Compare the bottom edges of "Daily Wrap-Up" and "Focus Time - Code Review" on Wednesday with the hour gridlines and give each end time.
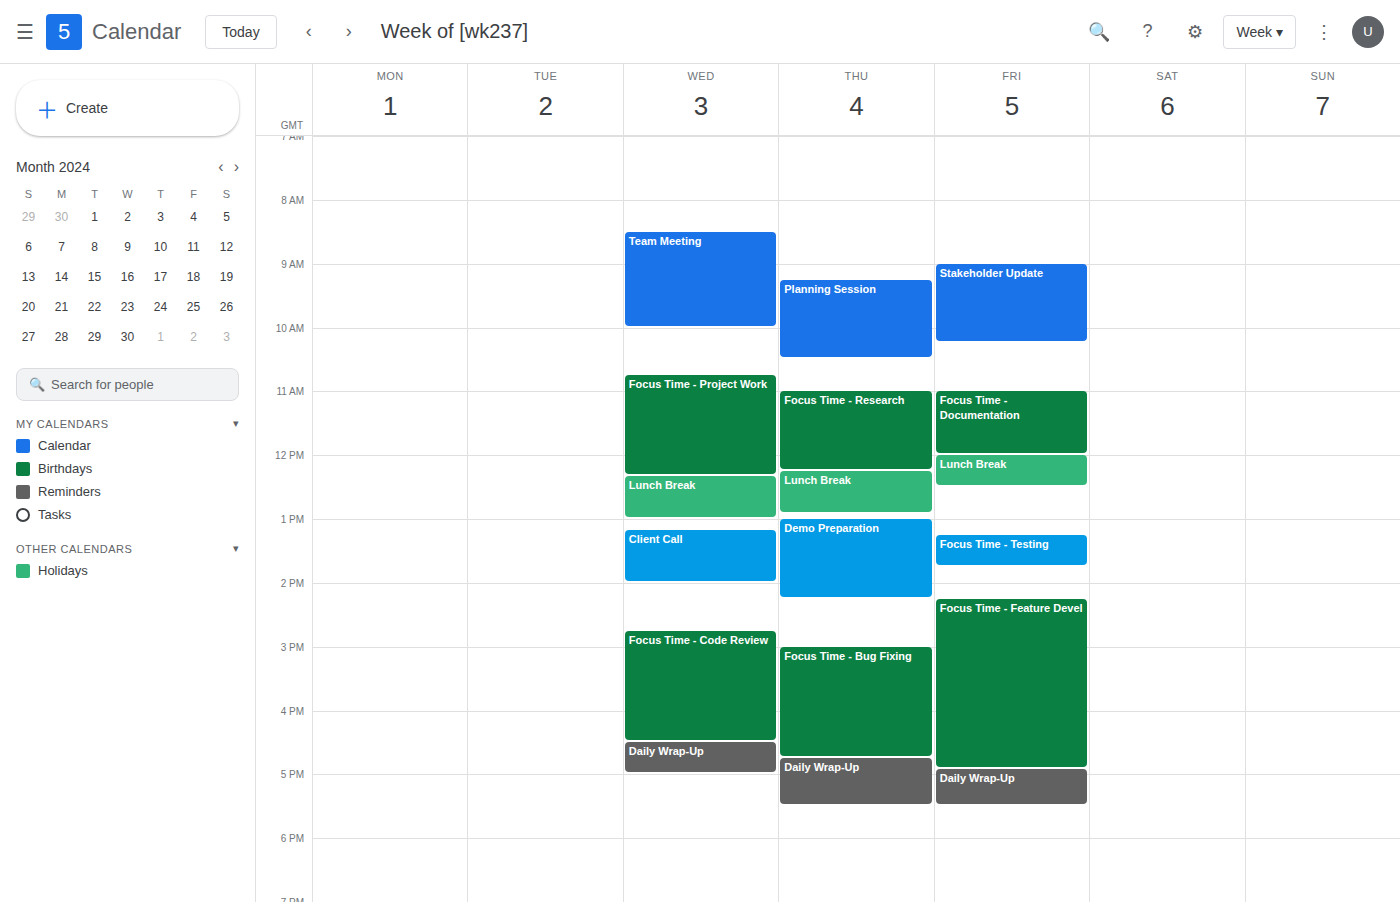
"Daily Wrap-Up": 5:00 PM, exactly on the 5 PM line. "Focus Time - Code Review": 4:30 PM, halfway between the 4 PM and 5 PM lines.